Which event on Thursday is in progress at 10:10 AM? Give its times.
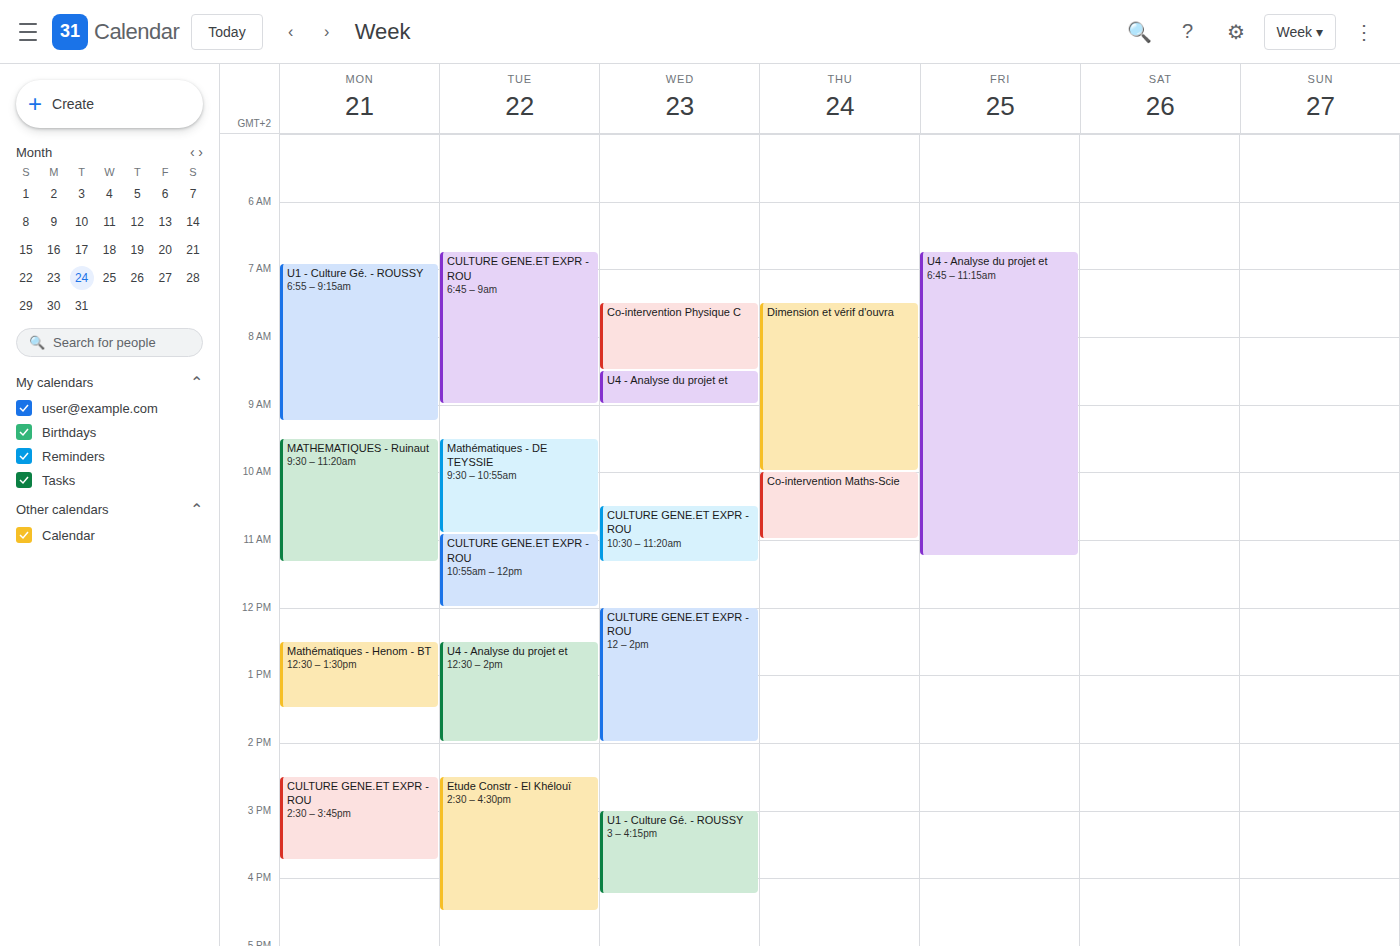
"Co-intervention Maths-Scie", 10:00 AM to 11:00 AM